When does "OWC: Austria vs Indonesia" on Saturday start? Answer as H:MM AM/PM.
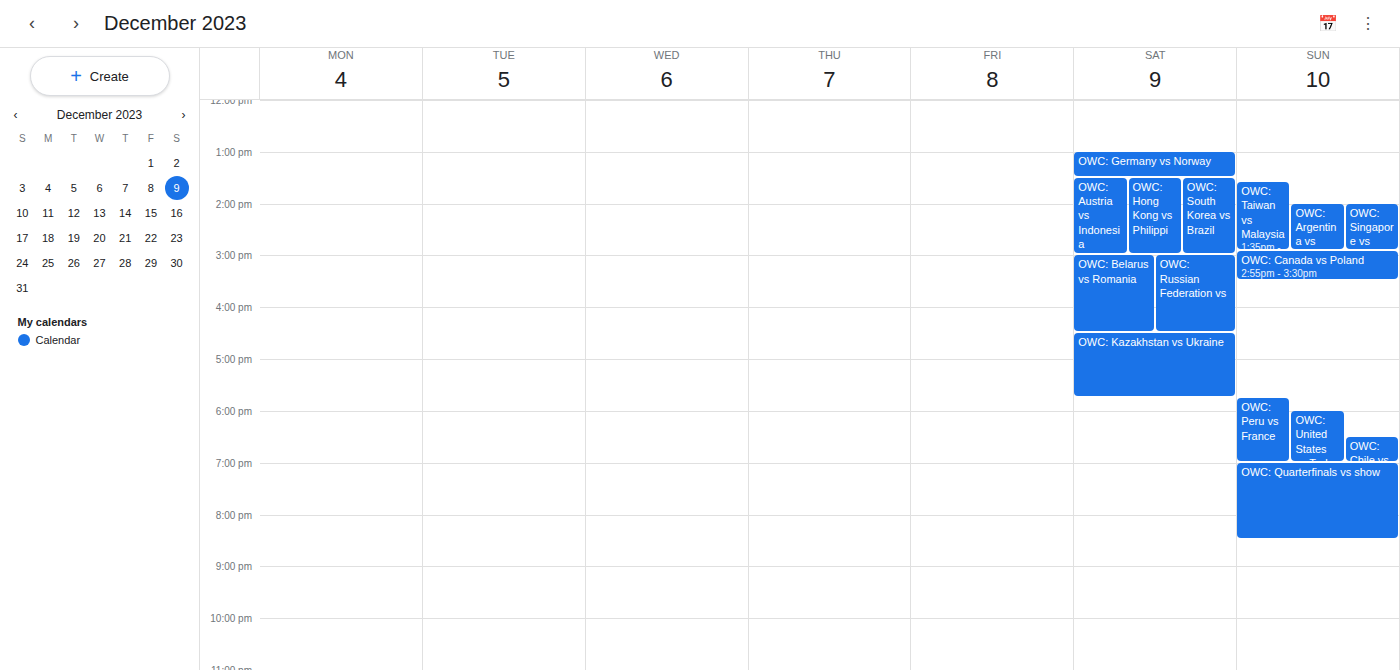
1:30 PM